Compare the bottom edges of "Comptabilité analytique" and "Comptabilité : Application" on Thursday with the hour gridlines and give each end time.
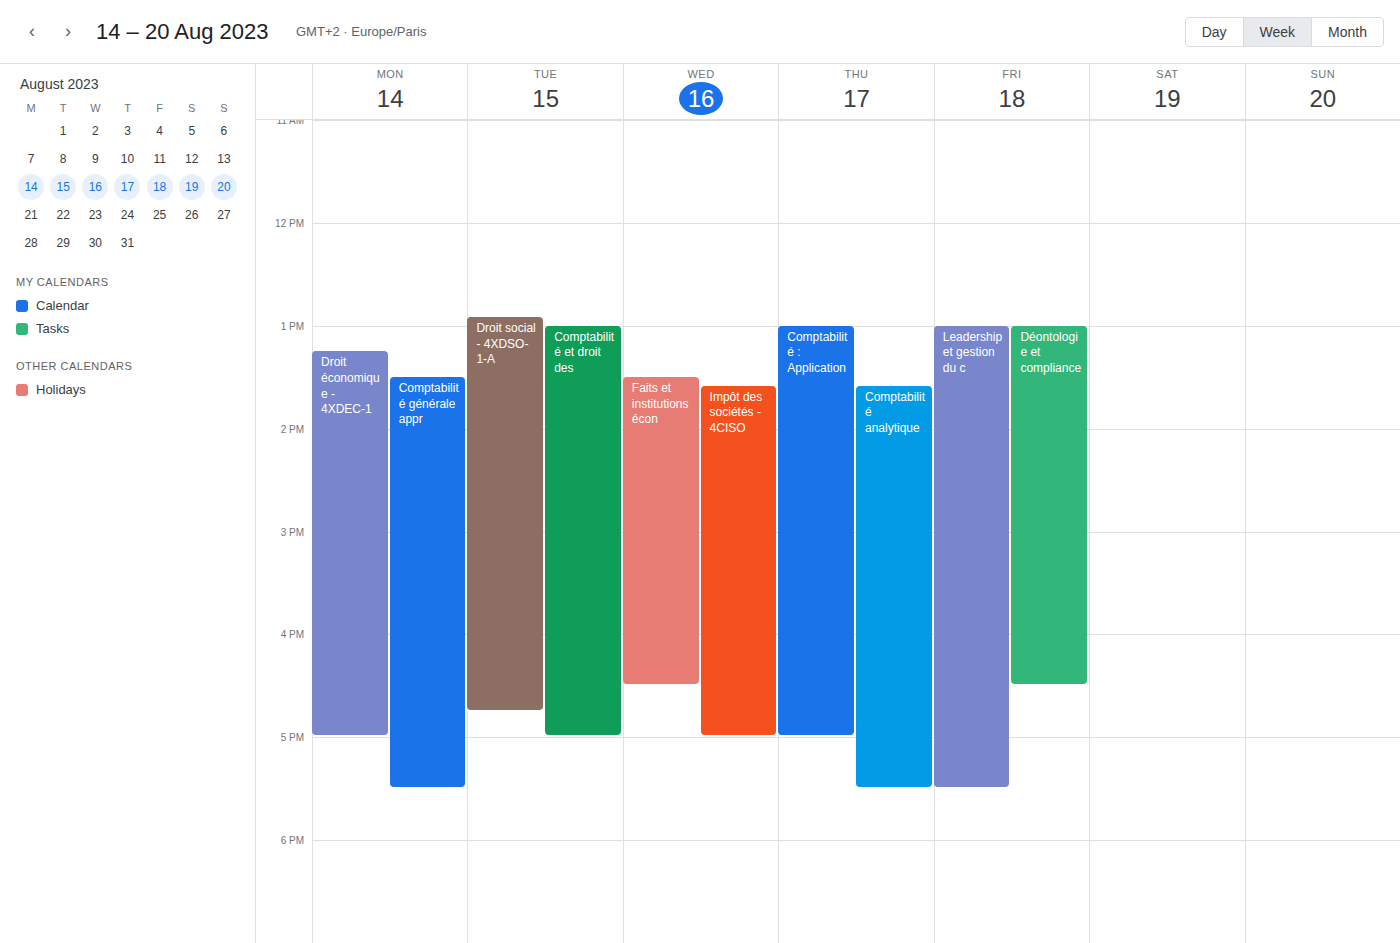
"Comptabilité analytique": 17:30, halfway between the 17:00 and 18:00 lines. "Comptabilité : Application": 17:00, exactly on the 17:00 line.